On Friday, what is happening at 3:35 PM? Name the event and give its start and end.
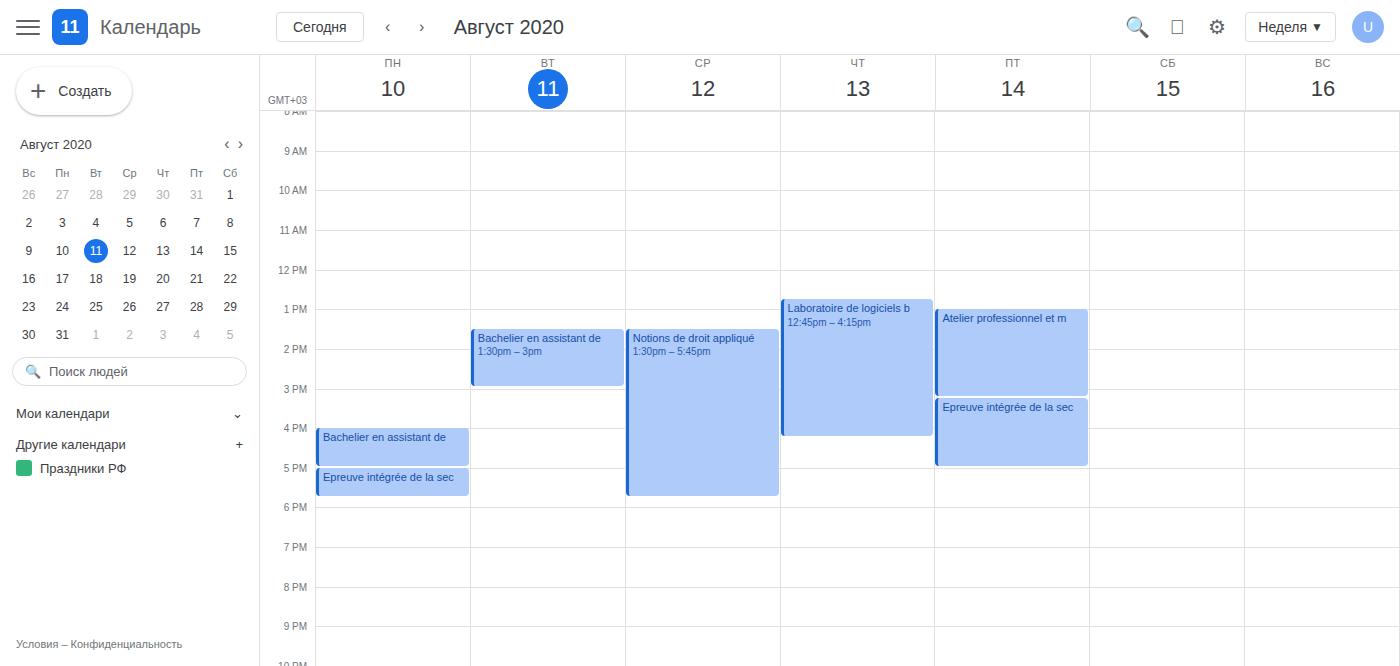
"Epreuve intégrée de la sec", 3:15 PM to 5:00 PM